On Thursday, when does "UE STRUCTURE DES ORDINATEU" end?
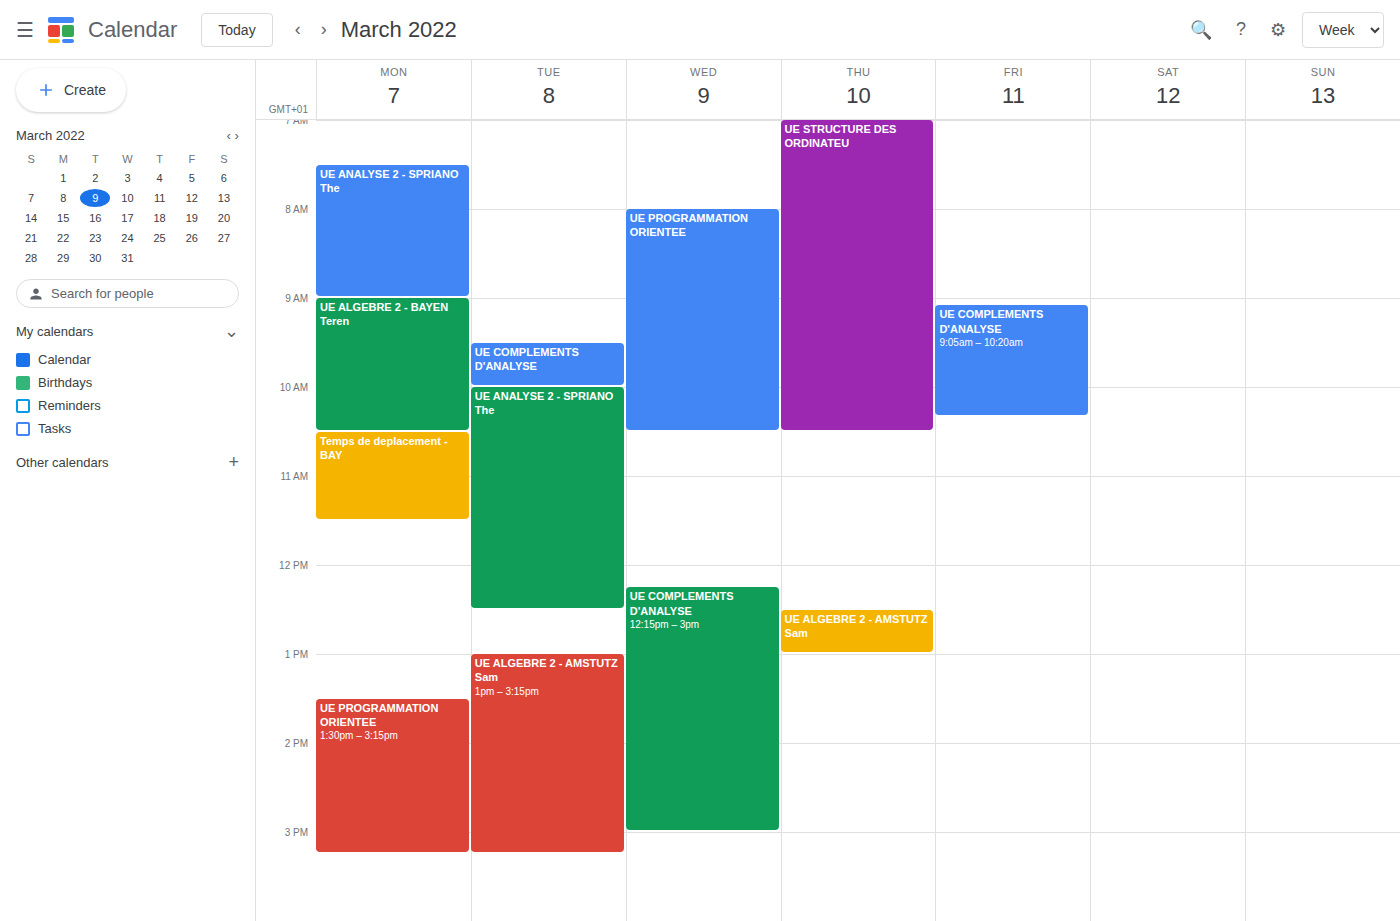
10:30 AM